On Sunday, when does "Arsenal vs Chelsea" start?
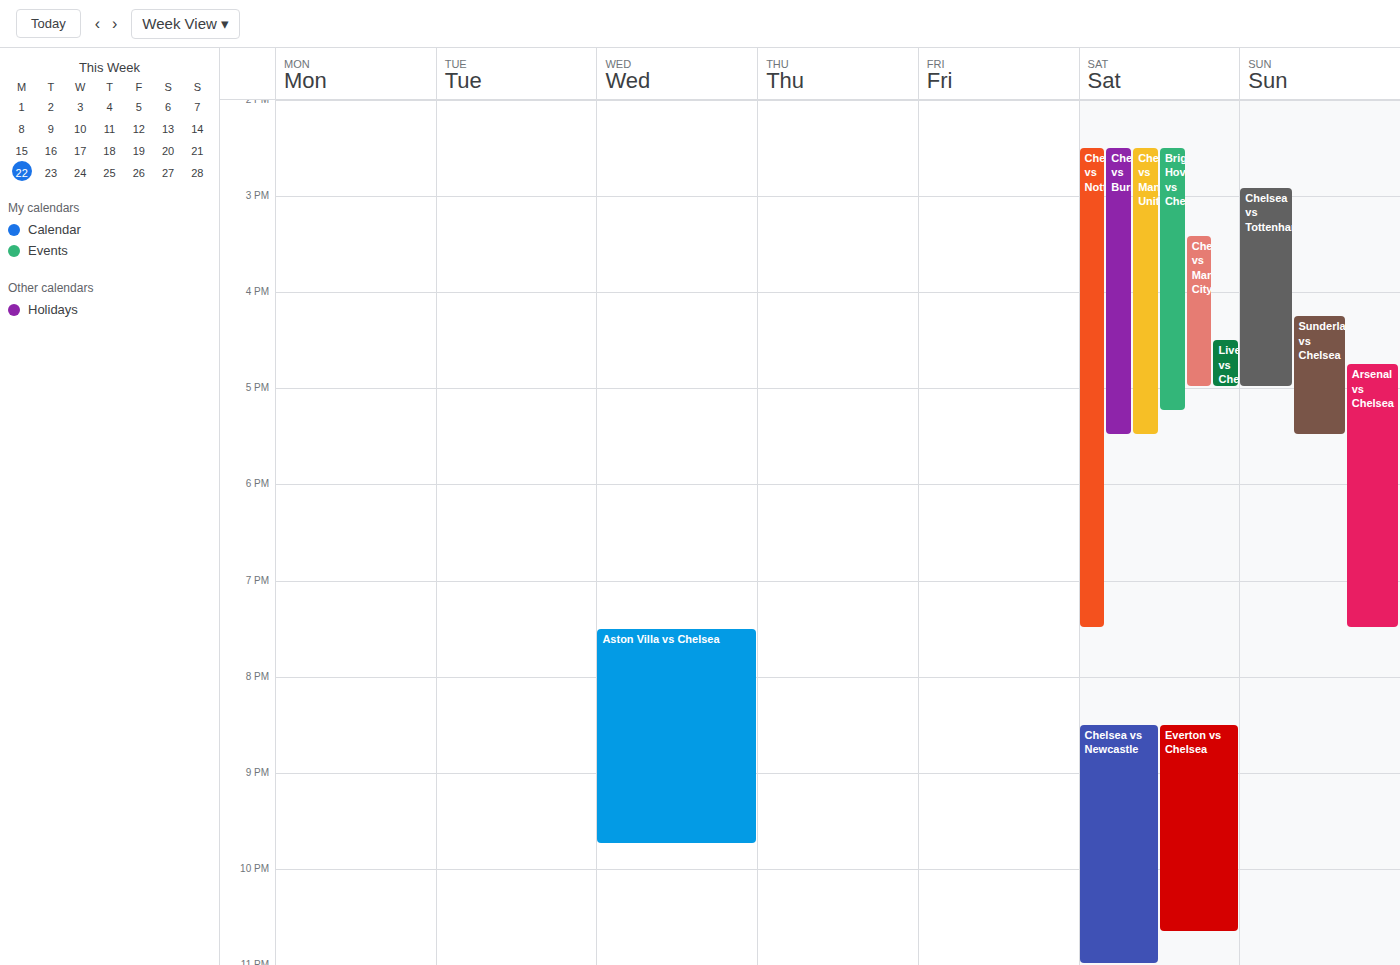
4:45 PM